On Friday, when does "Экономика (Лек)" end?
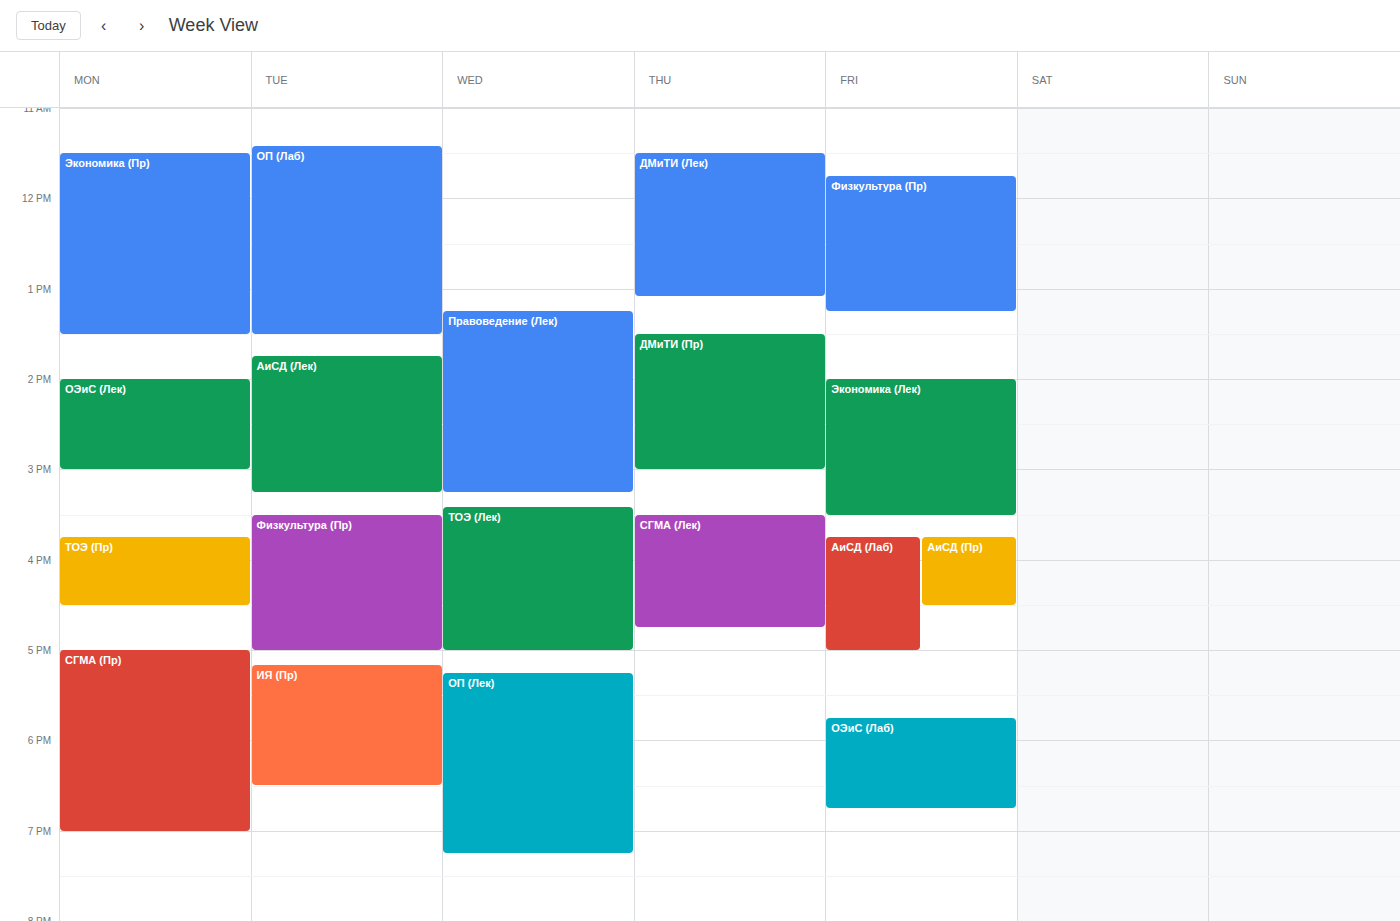
3:30 PM